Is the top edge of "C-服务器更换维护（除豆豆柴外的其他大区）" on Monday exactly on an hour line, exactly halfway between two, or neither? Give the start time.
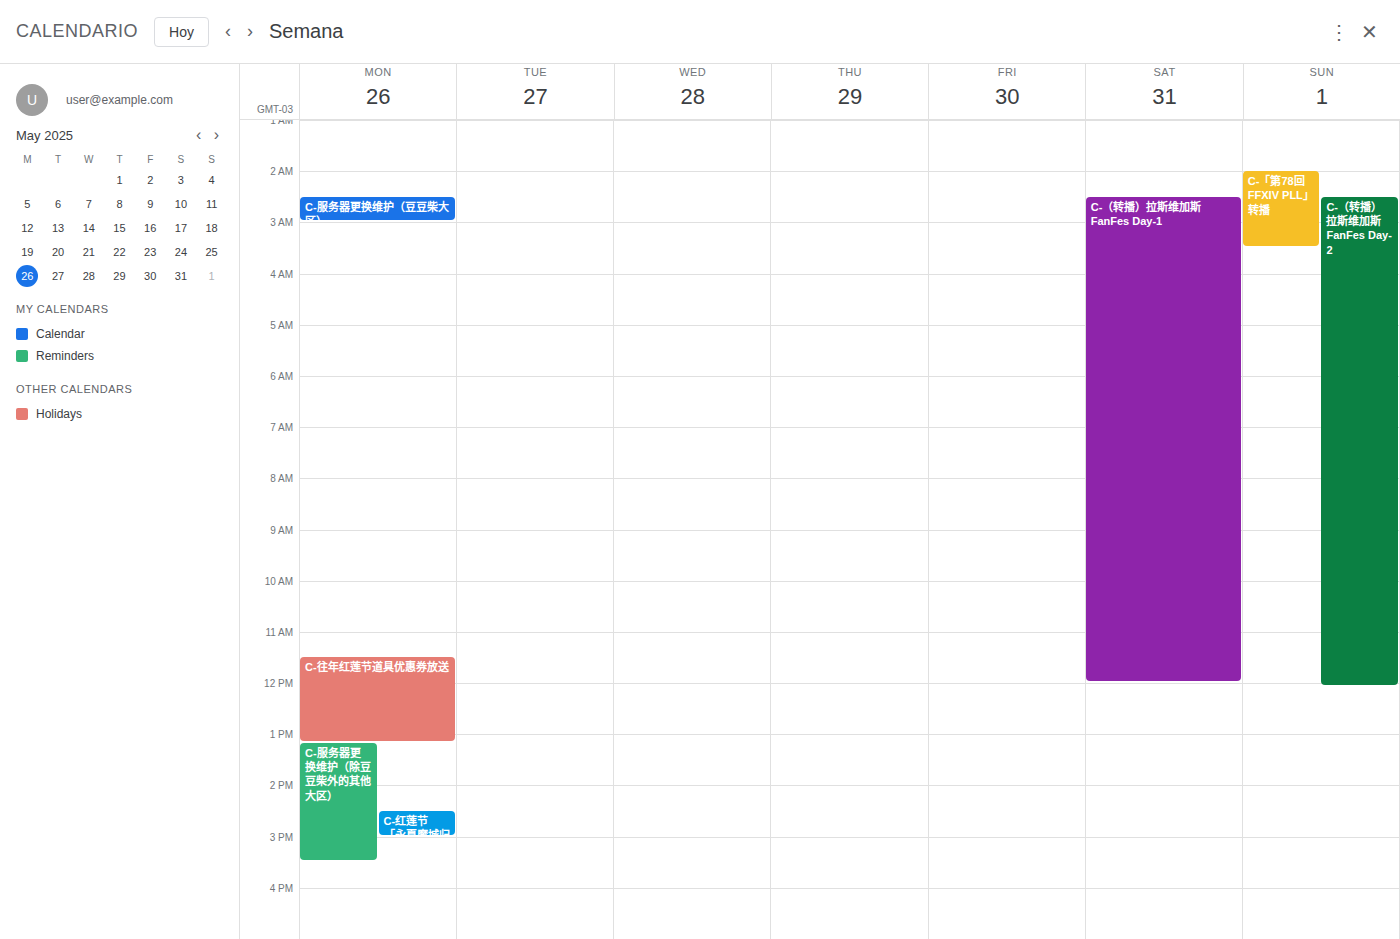
1:10 PM -- neither: 10 minutes below the 1 PM line and 50 minutes above the 2 PM line.